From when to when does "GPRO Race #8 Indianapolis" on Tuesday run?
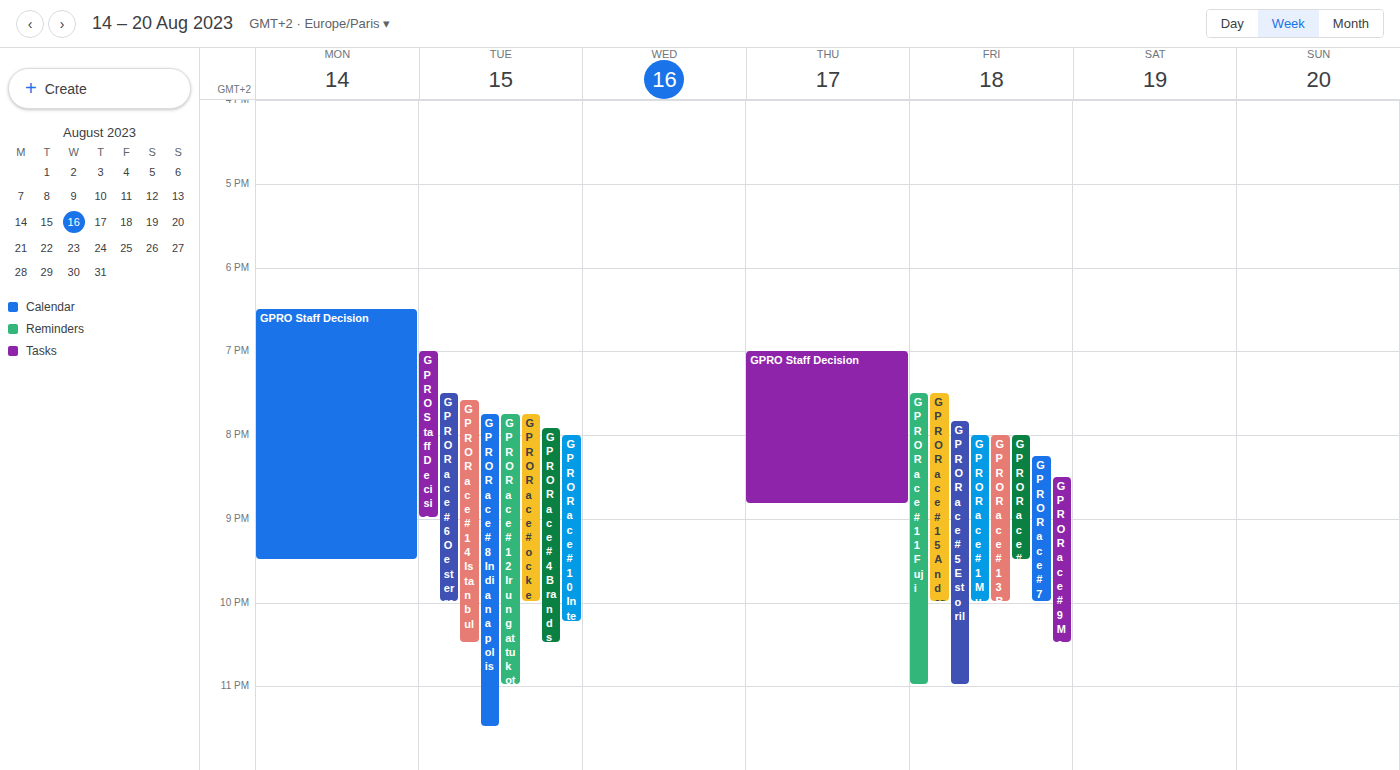
7:45 PM to 11:30 PM